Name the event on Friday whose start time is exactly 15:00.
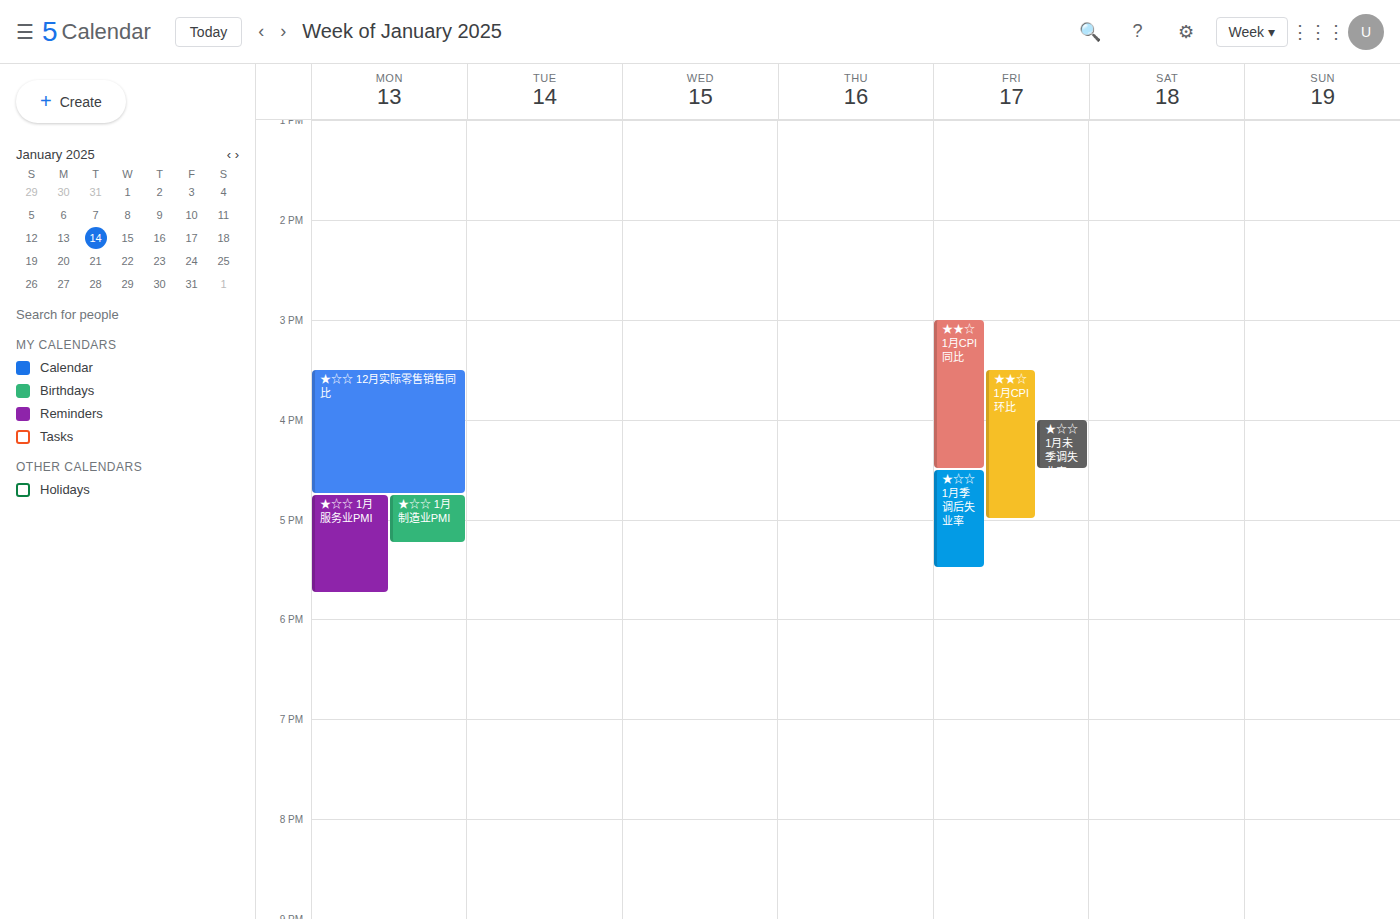
"★★☆ 1月CPI同比"